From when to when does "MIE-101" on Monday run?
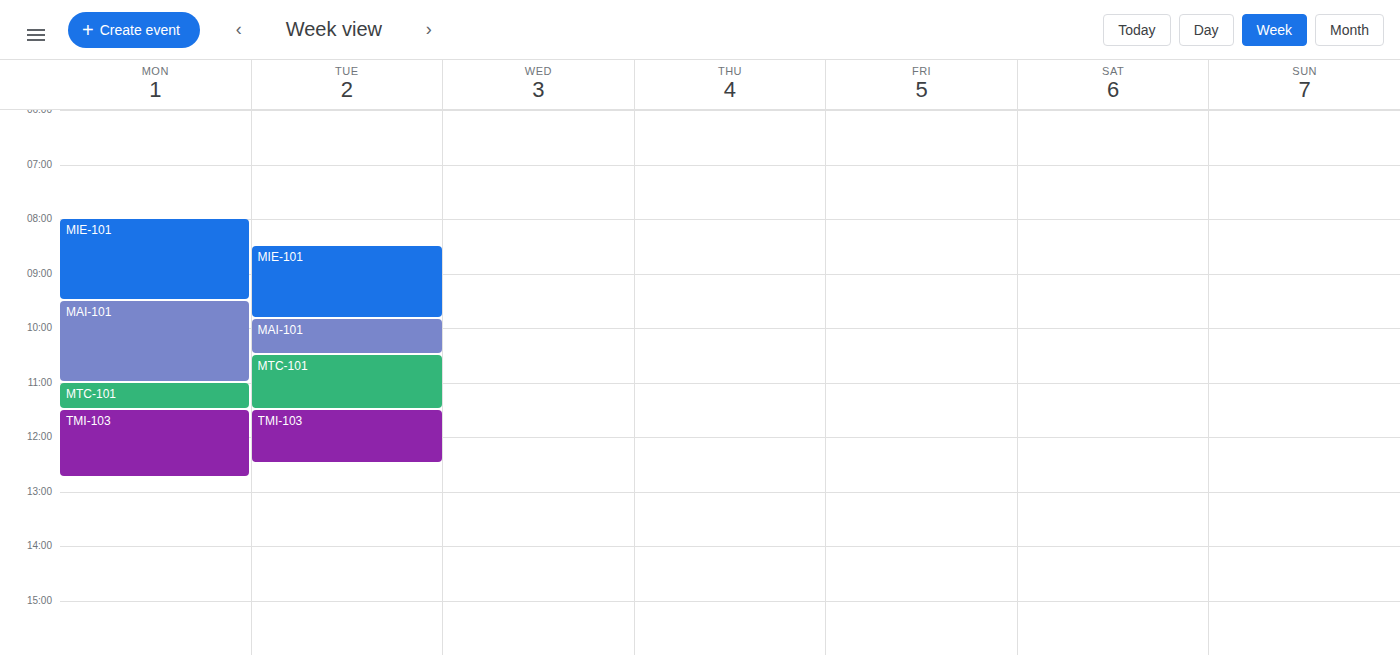
8:00 AM to 9:30 AM